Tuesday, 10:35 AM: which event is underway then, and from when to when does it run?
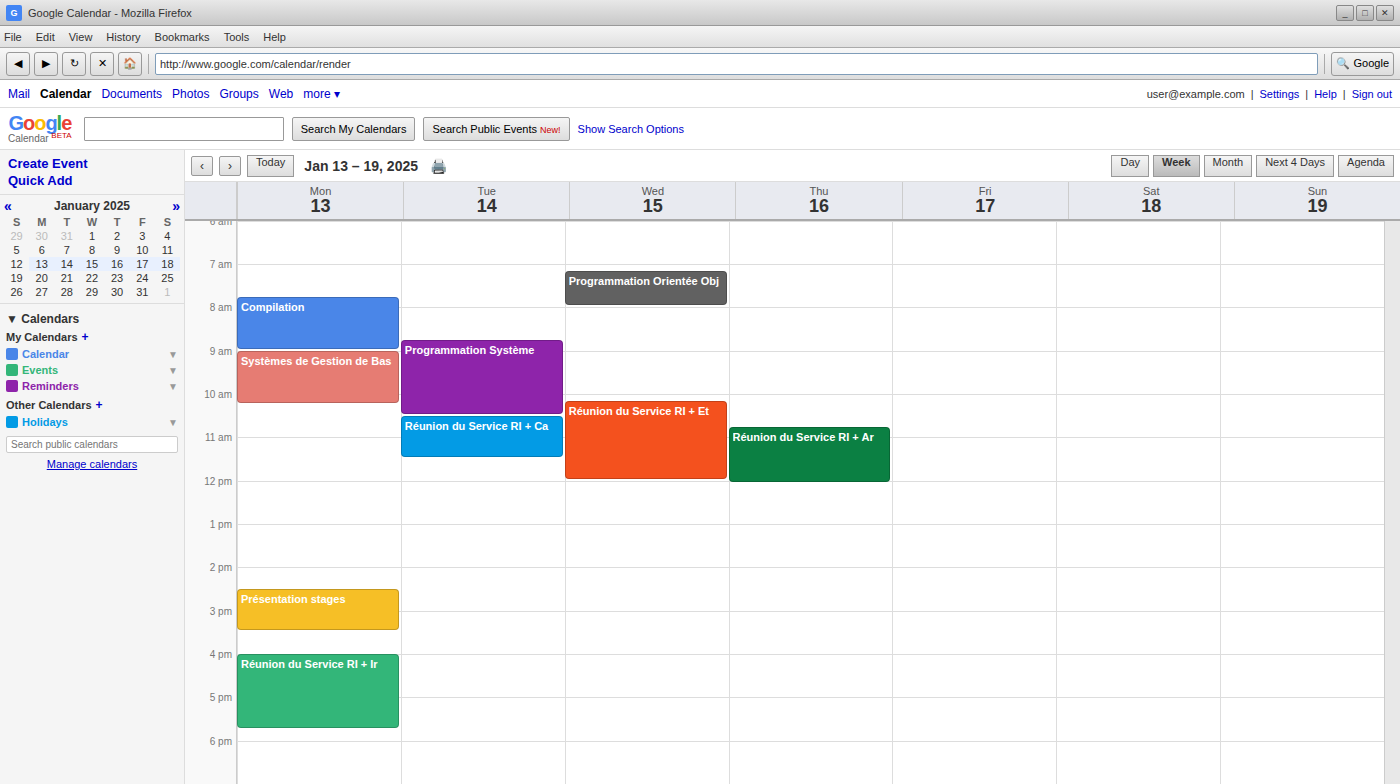
"Réunion du Service RI + Ca", 10:30 AM to 11:30 AM